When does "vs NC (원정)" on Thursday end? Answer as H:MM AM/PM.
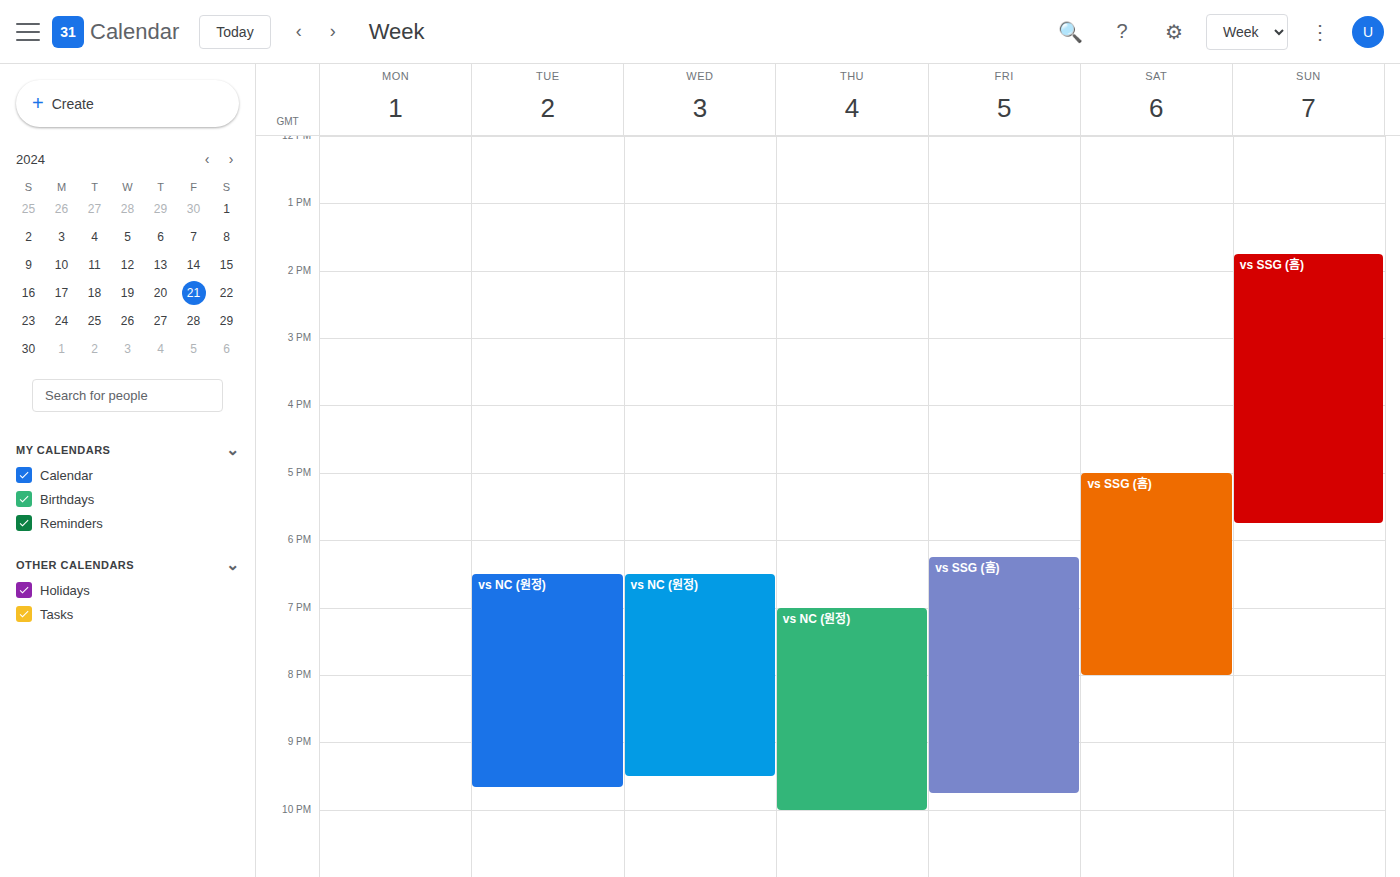
10:00 PM